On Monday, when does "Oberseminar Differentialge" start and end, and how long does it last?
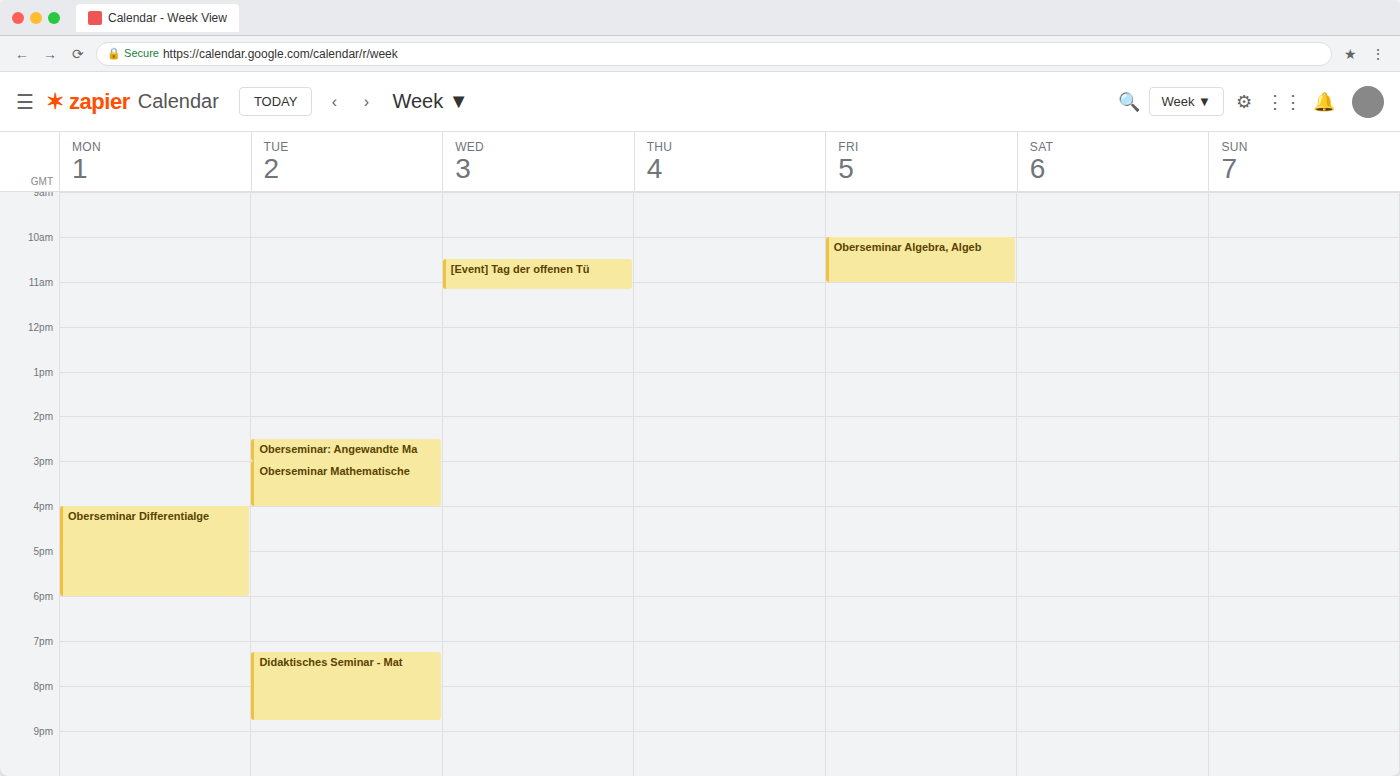
4:00 PM to 6:00 PM, 2 hours